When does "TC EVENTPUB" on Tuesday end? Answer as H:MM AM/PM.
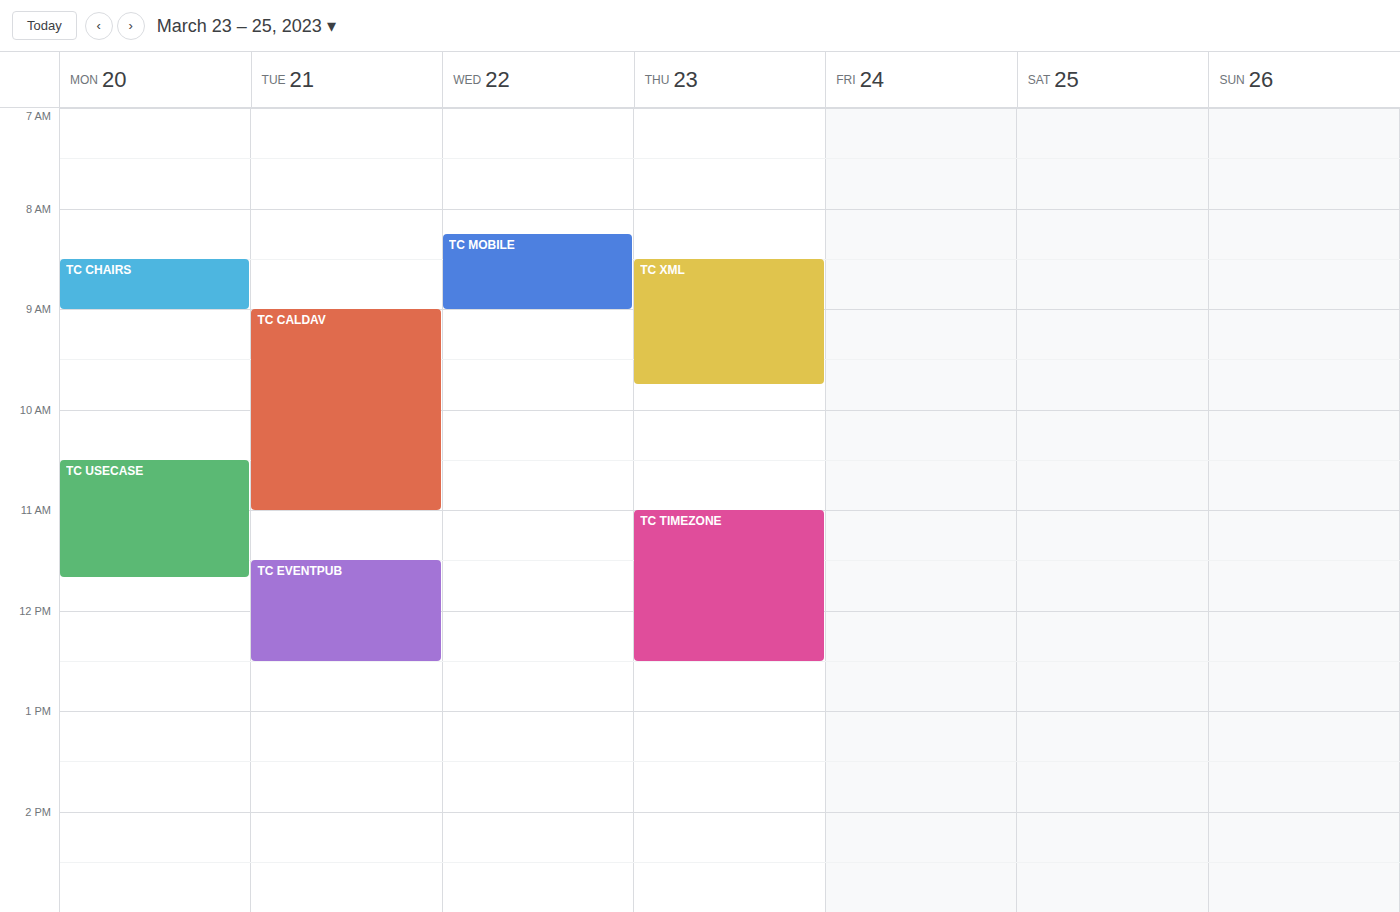
12:30 PM